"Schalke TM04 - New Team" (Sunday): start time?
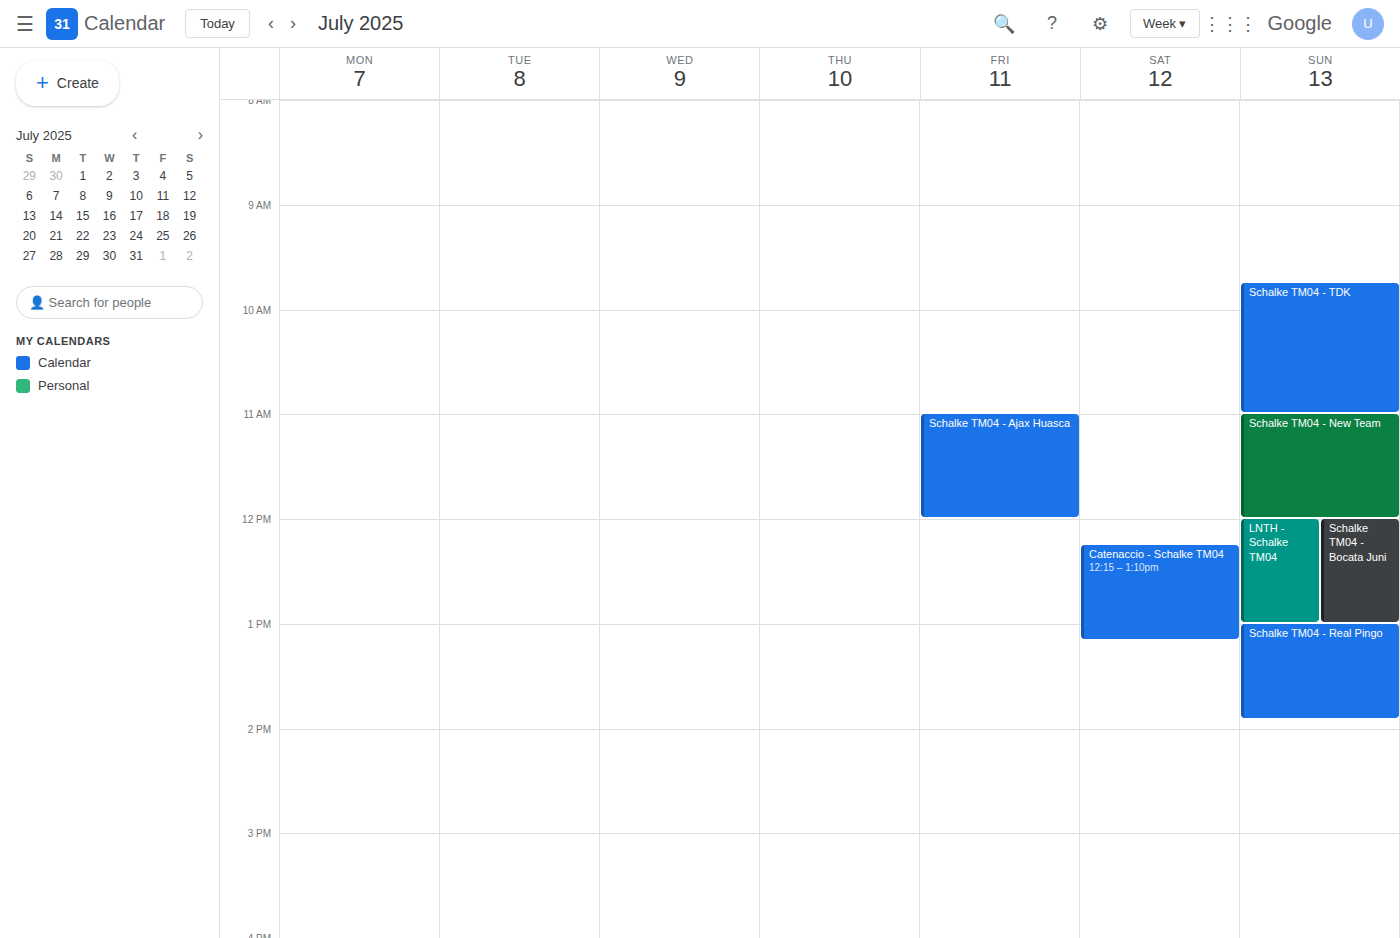
11:00 AM